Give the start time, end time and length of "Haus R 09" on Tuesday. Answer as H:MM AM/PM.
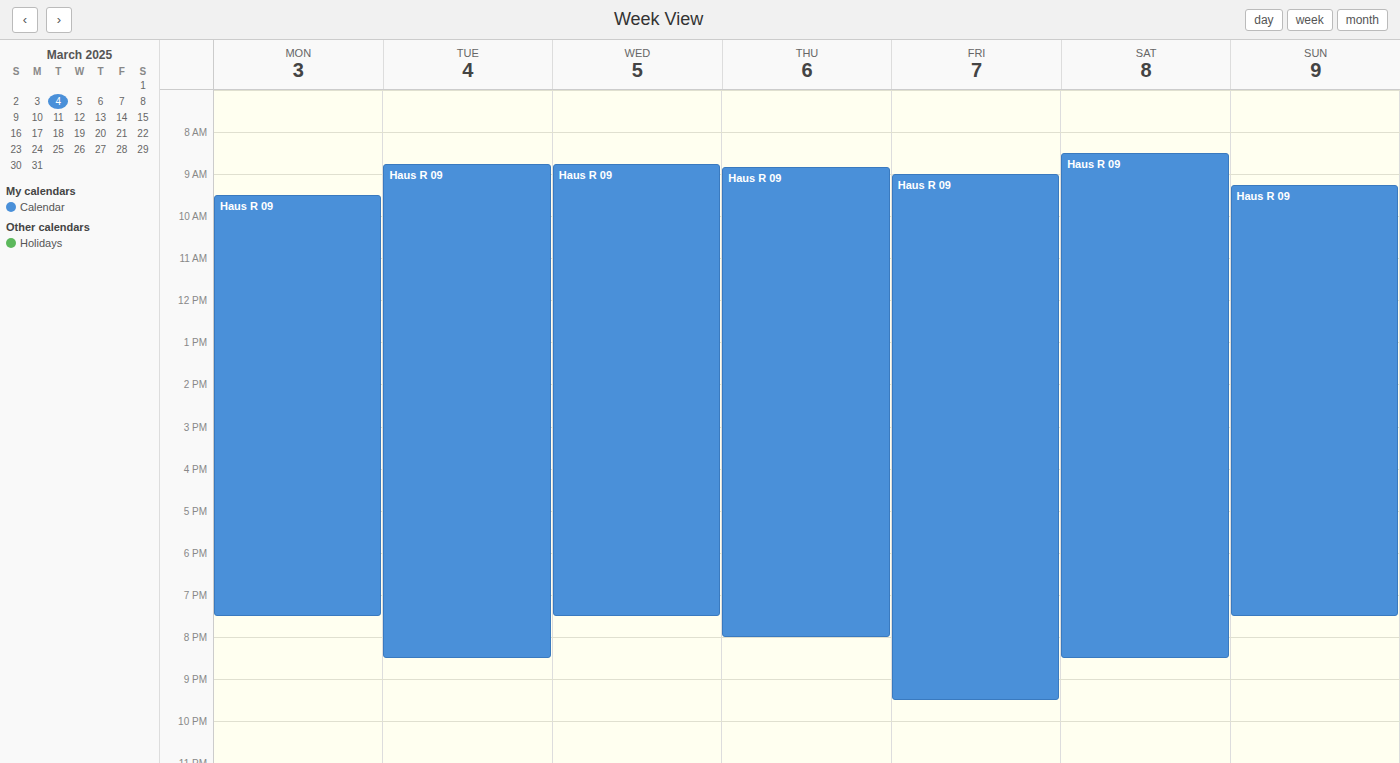
8:45 AM to 8:30 PM, 11 hours 45 minutes